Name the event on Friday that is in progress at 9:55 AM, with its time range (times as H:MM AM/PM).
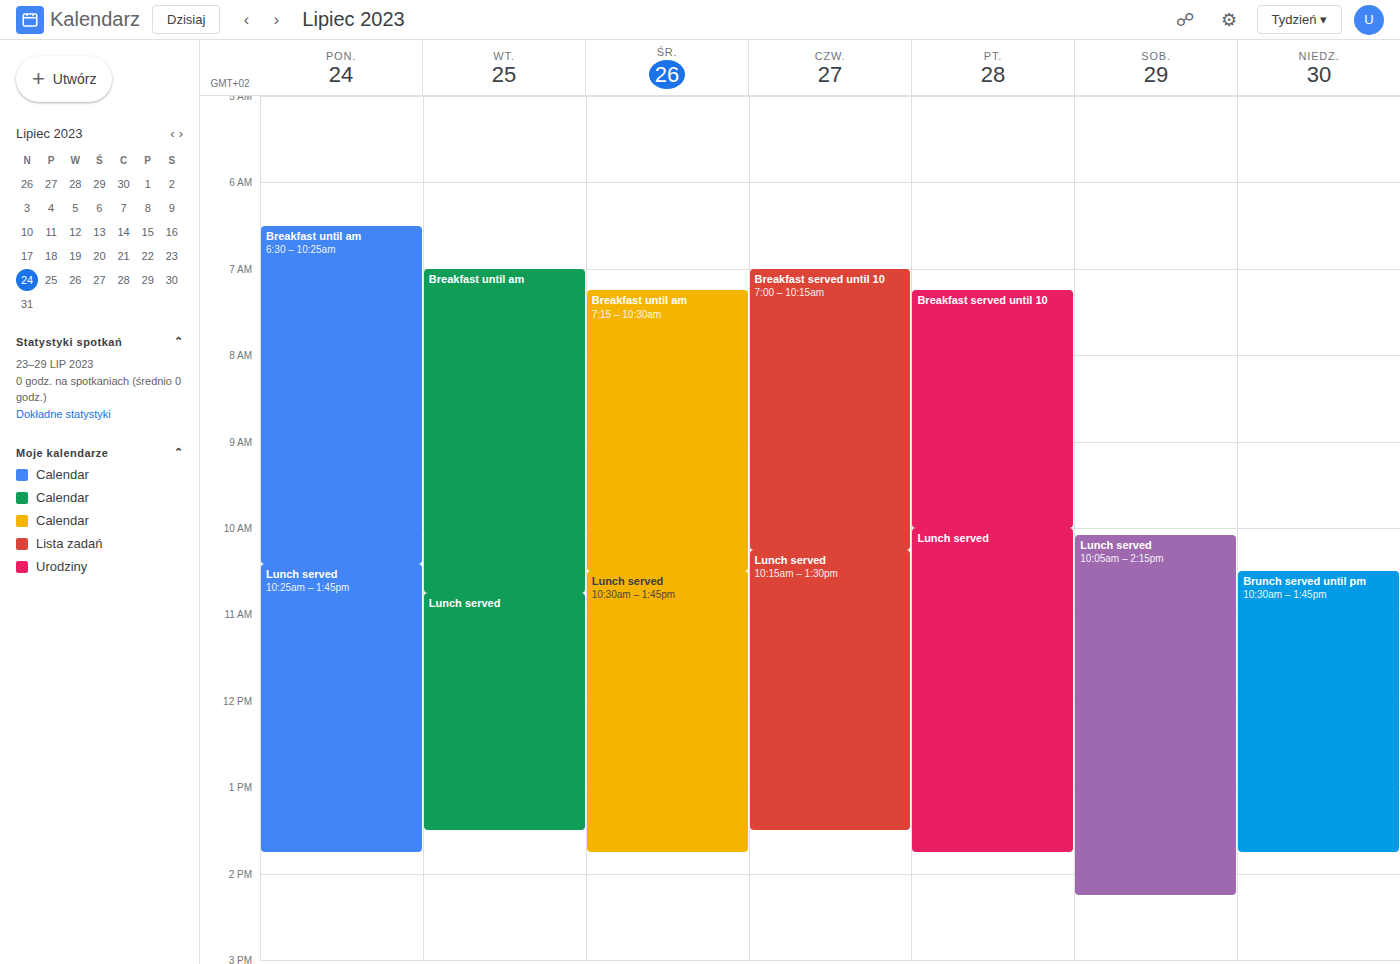
"Breakfast served until 10", 7:15 AM to 10:00 AM